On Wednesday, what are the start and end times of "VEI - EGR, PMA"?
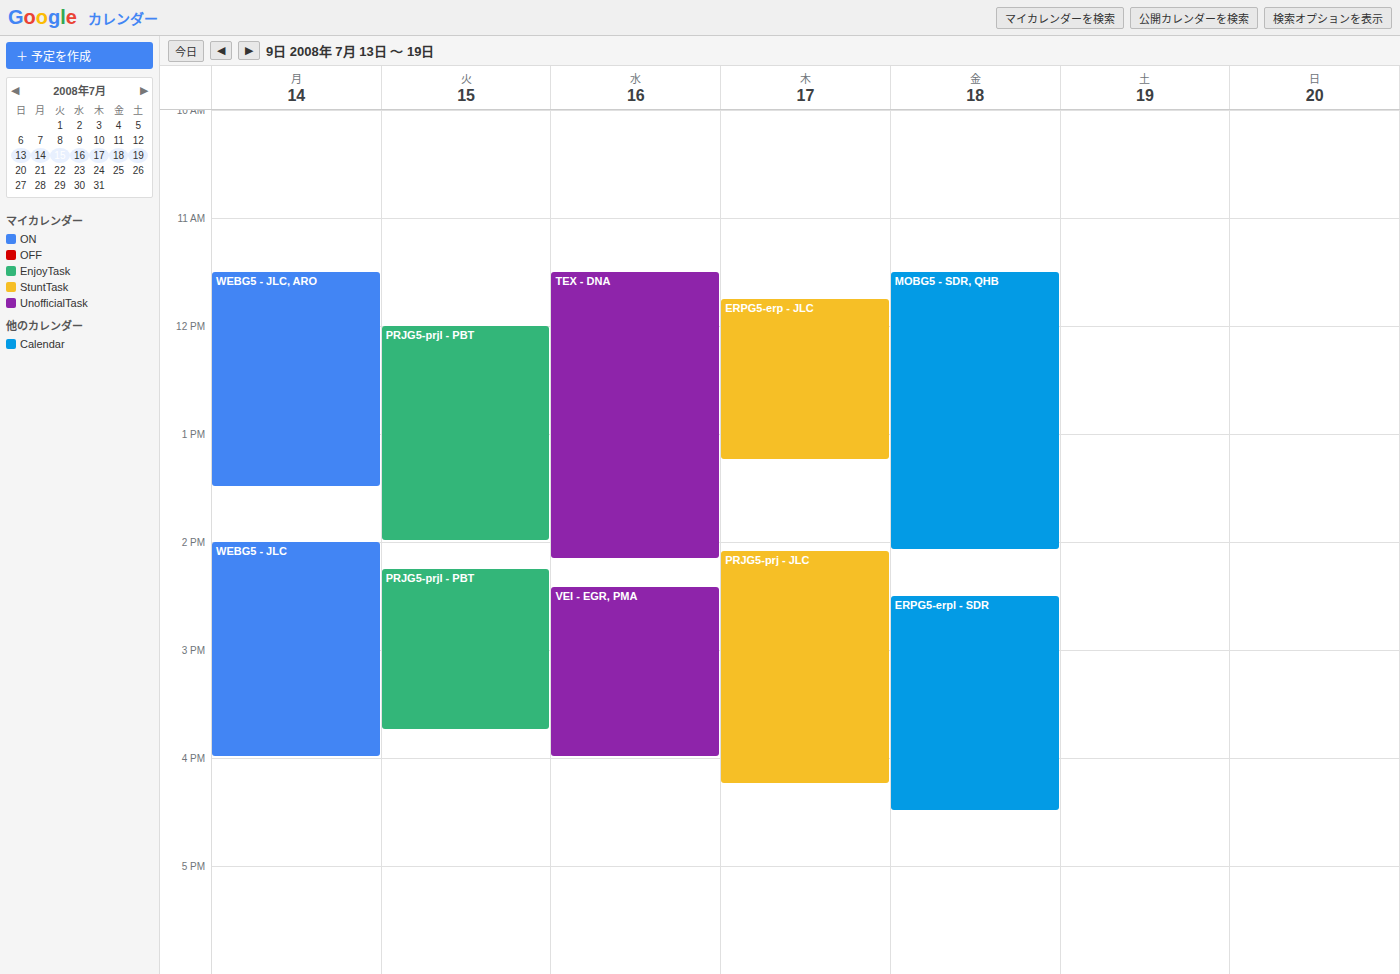
2:25 PM to 4:00 PM